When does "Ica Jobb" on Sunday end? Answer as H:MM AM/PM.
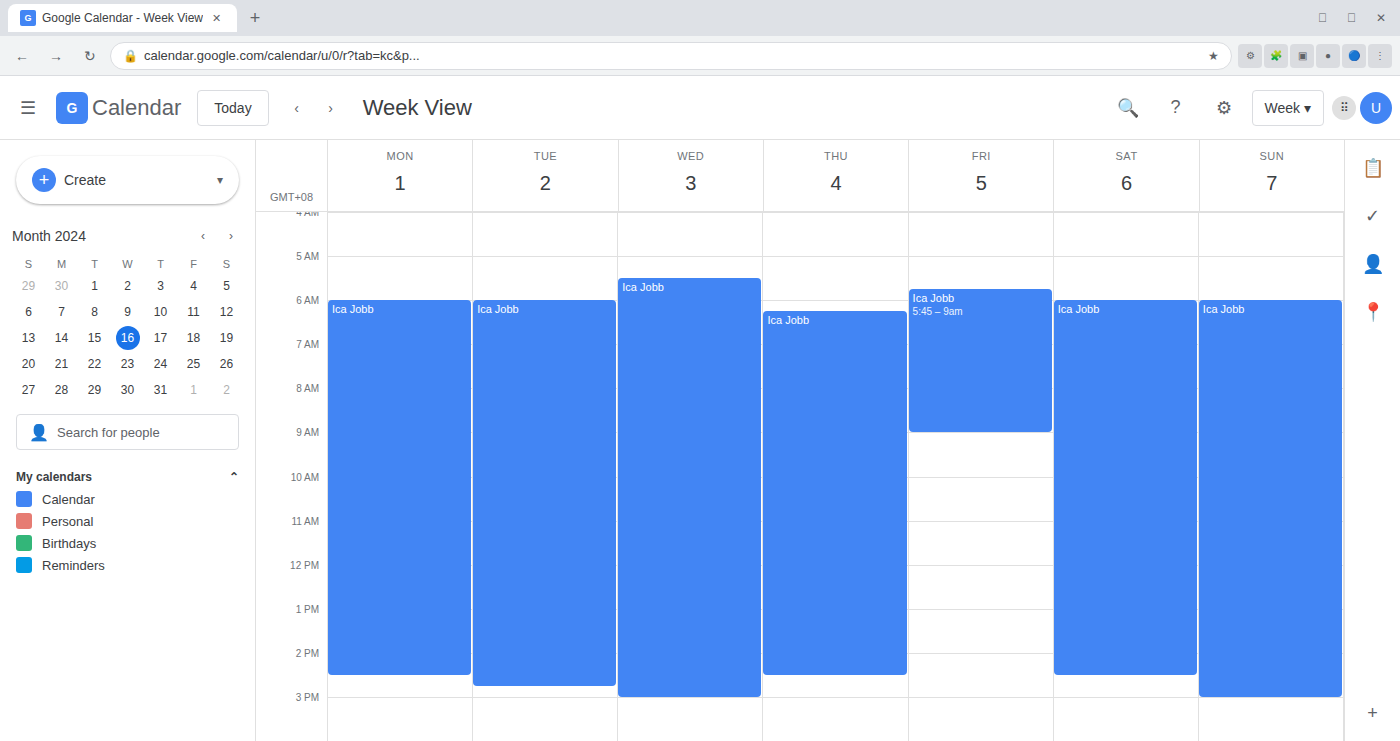
3:00 PM